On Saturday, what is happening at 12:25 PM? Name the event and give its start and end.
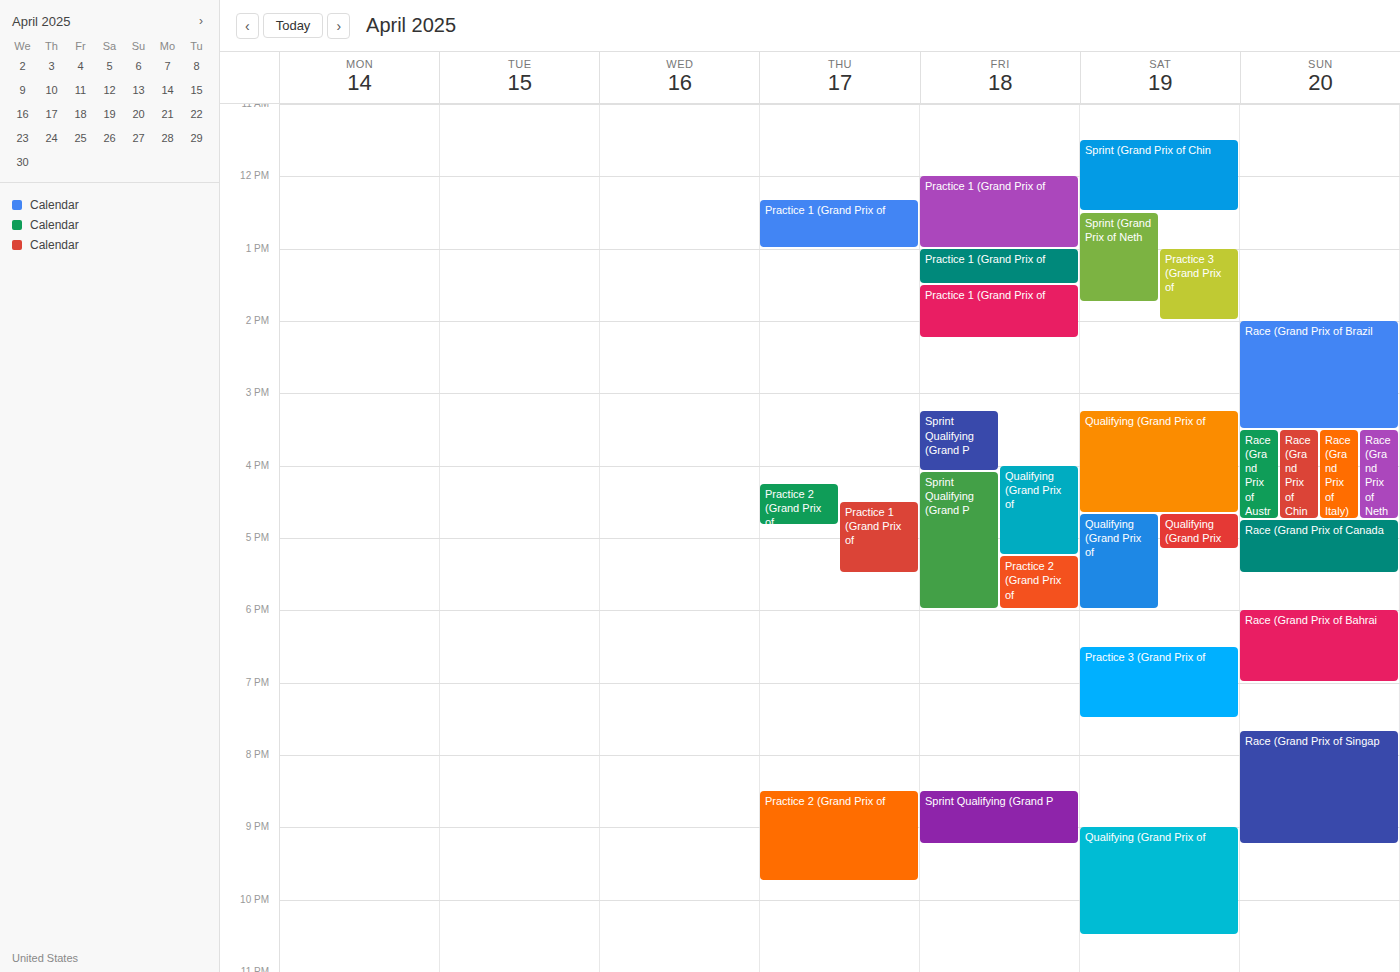
"Sprint (Grand Prix of Chin", 11:30 AM to 12:30 PM